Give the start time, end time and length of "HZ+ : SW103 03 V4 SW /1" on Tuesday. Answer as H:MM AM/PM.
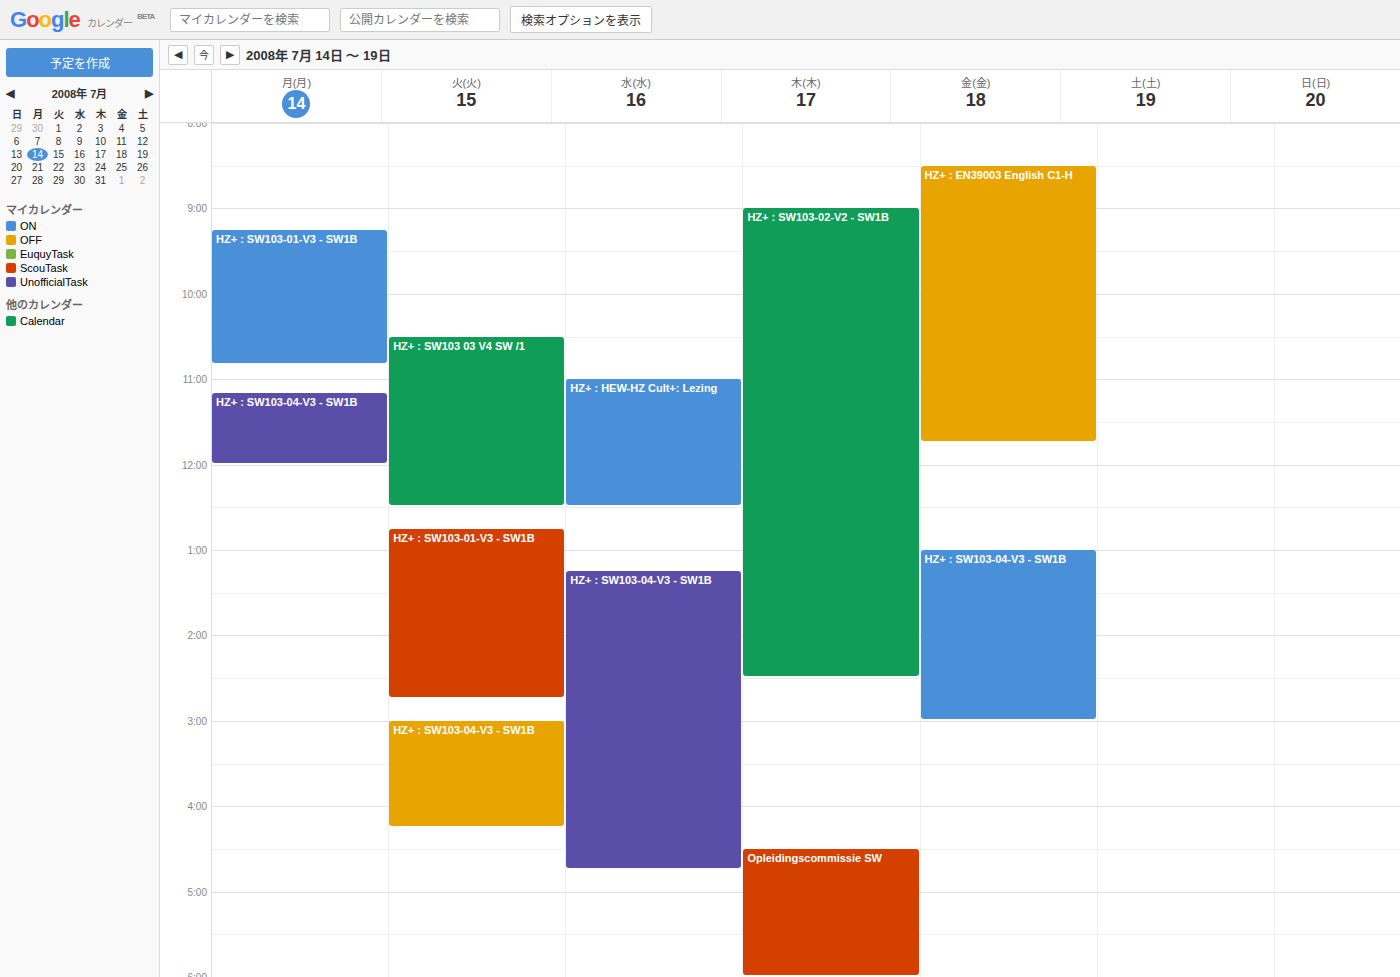
10:30 AM to 12:30 PM, 2 hours